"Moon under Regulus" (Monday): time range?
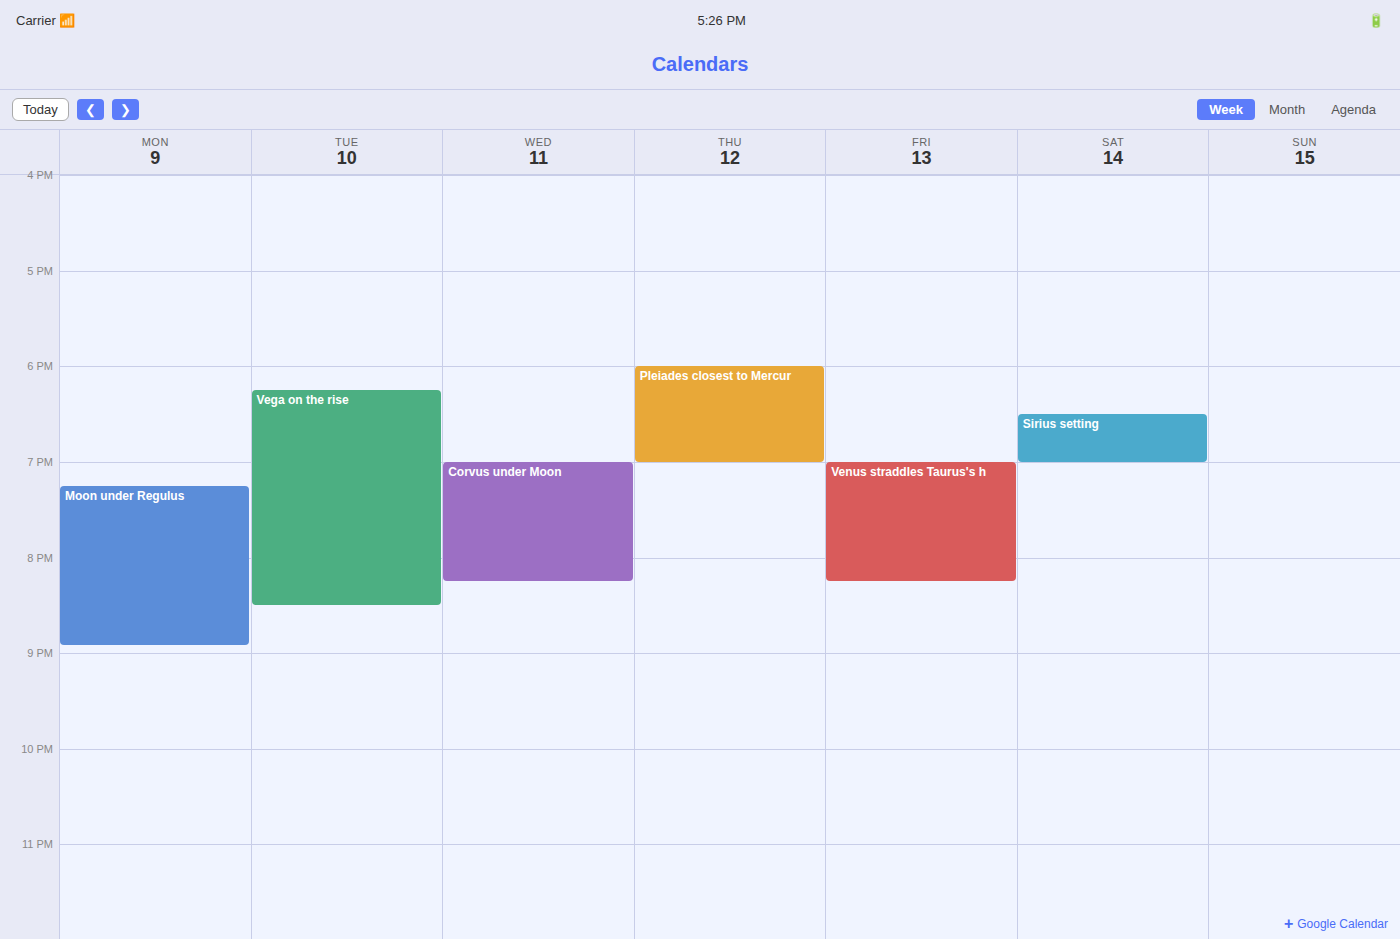
19:15 to 20:55